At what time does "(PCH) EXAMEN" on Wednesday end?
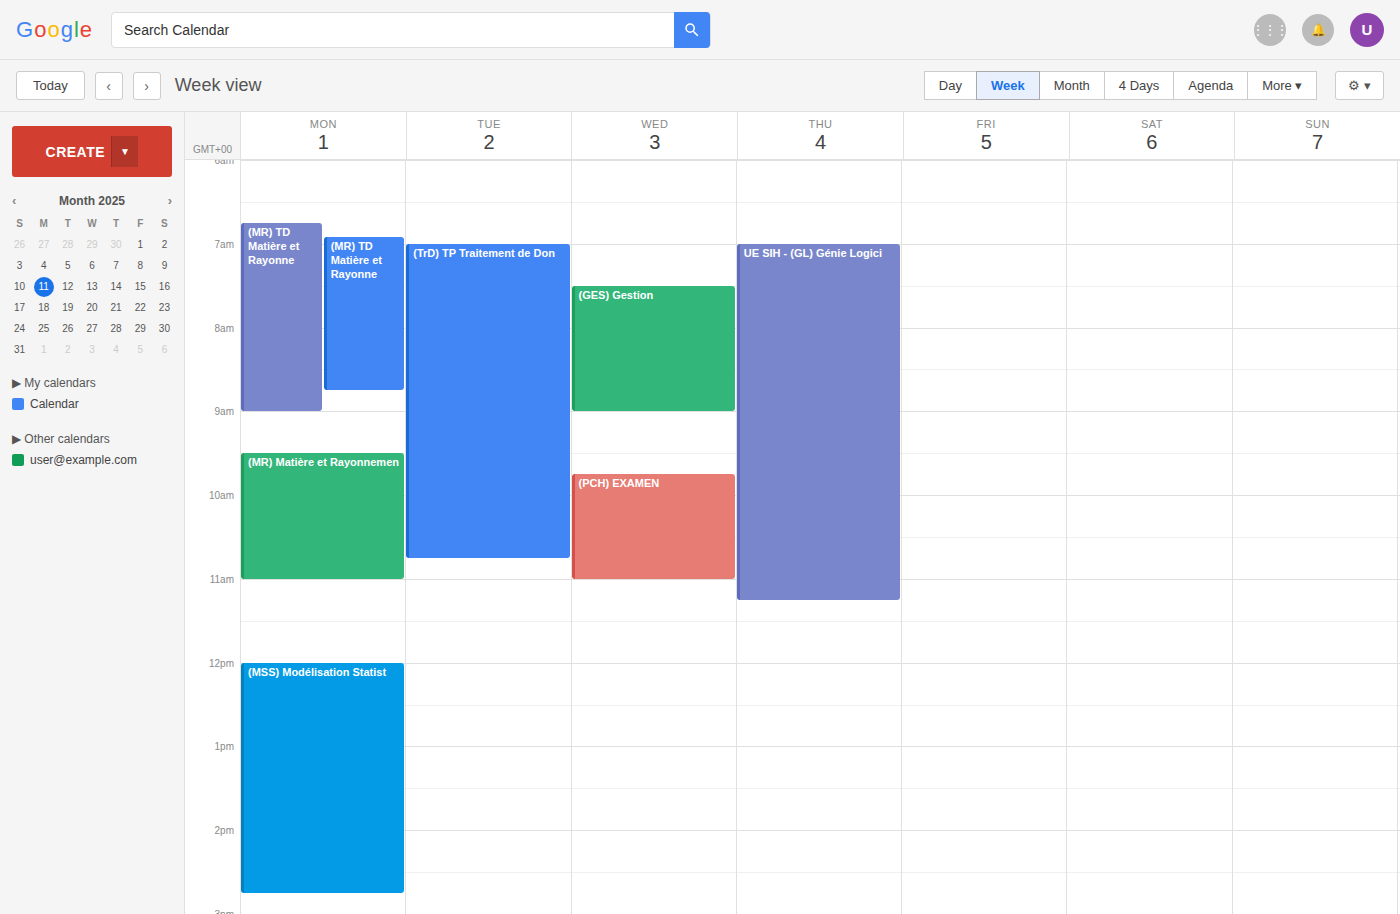
11:00